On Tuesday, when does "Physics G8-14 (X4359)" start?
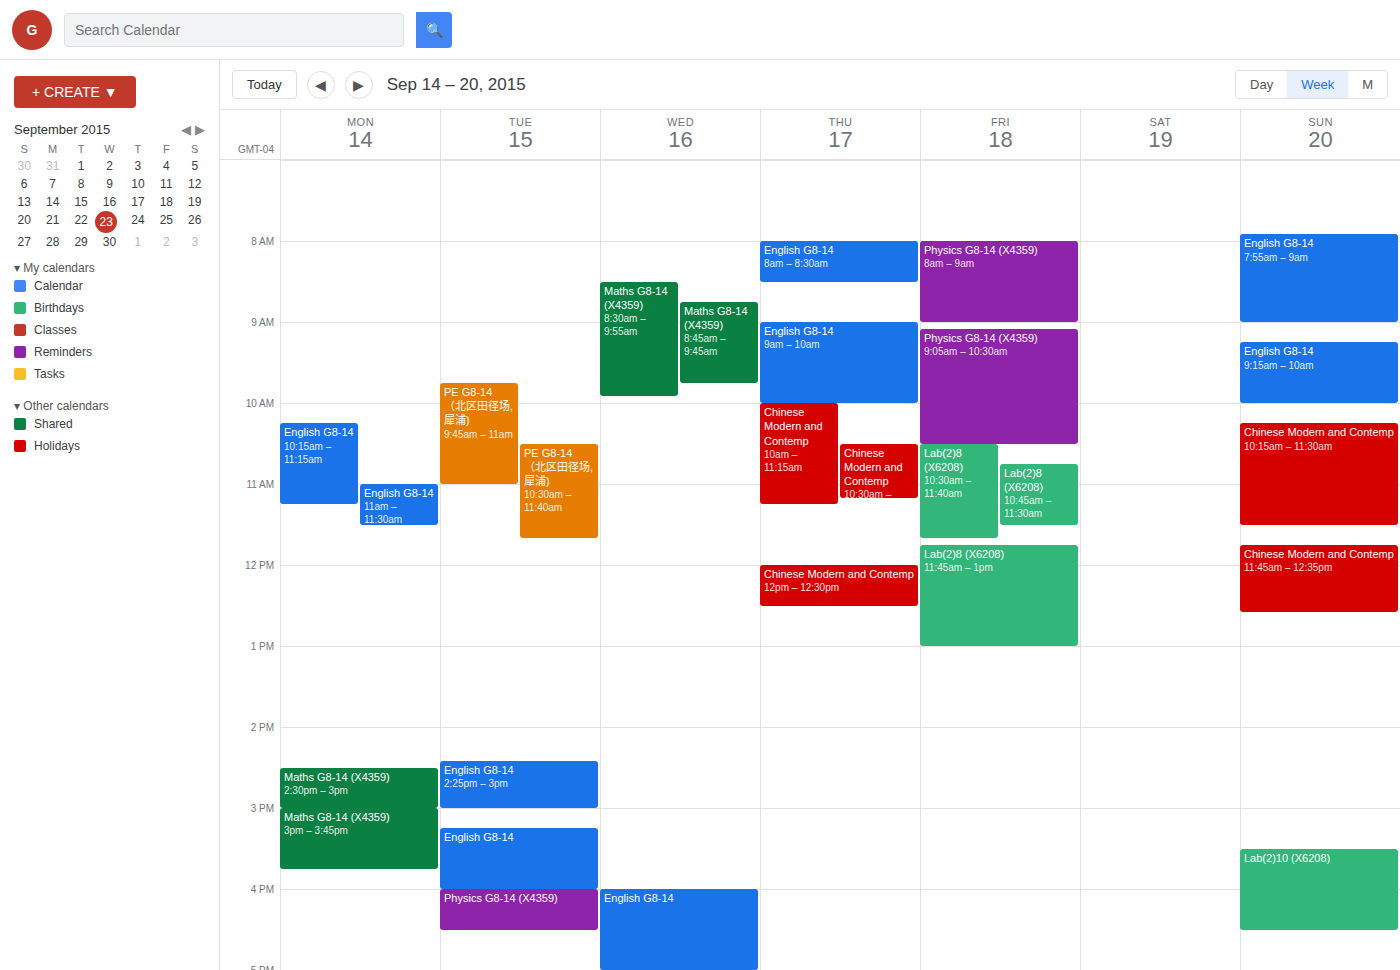
4:00 PM